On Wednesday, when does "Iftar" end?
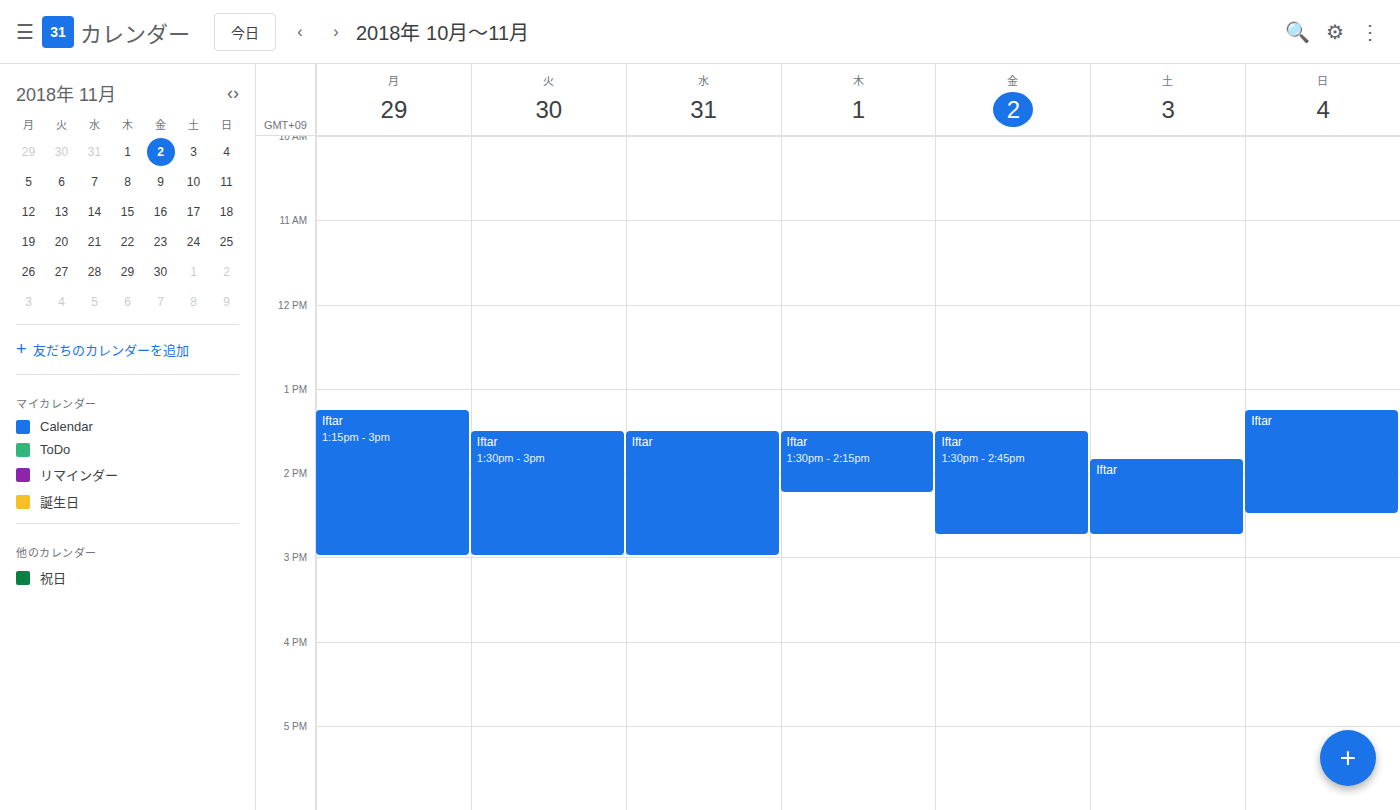
3:00 PM